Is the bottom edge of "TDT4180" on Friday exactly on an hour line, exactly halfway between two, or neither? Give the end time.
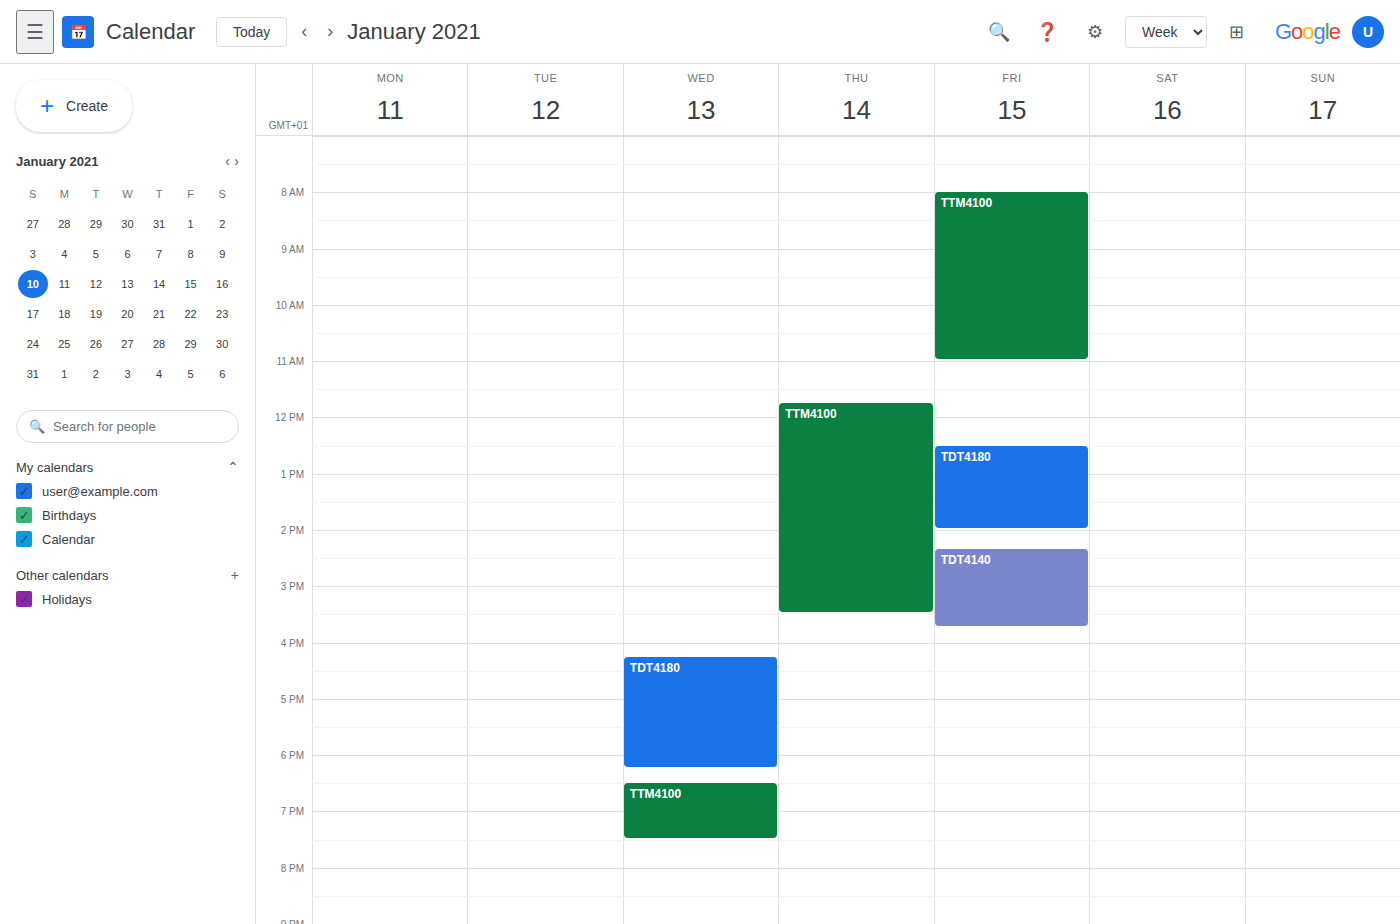
2:00 PM -- exactly on the 2 PM line.